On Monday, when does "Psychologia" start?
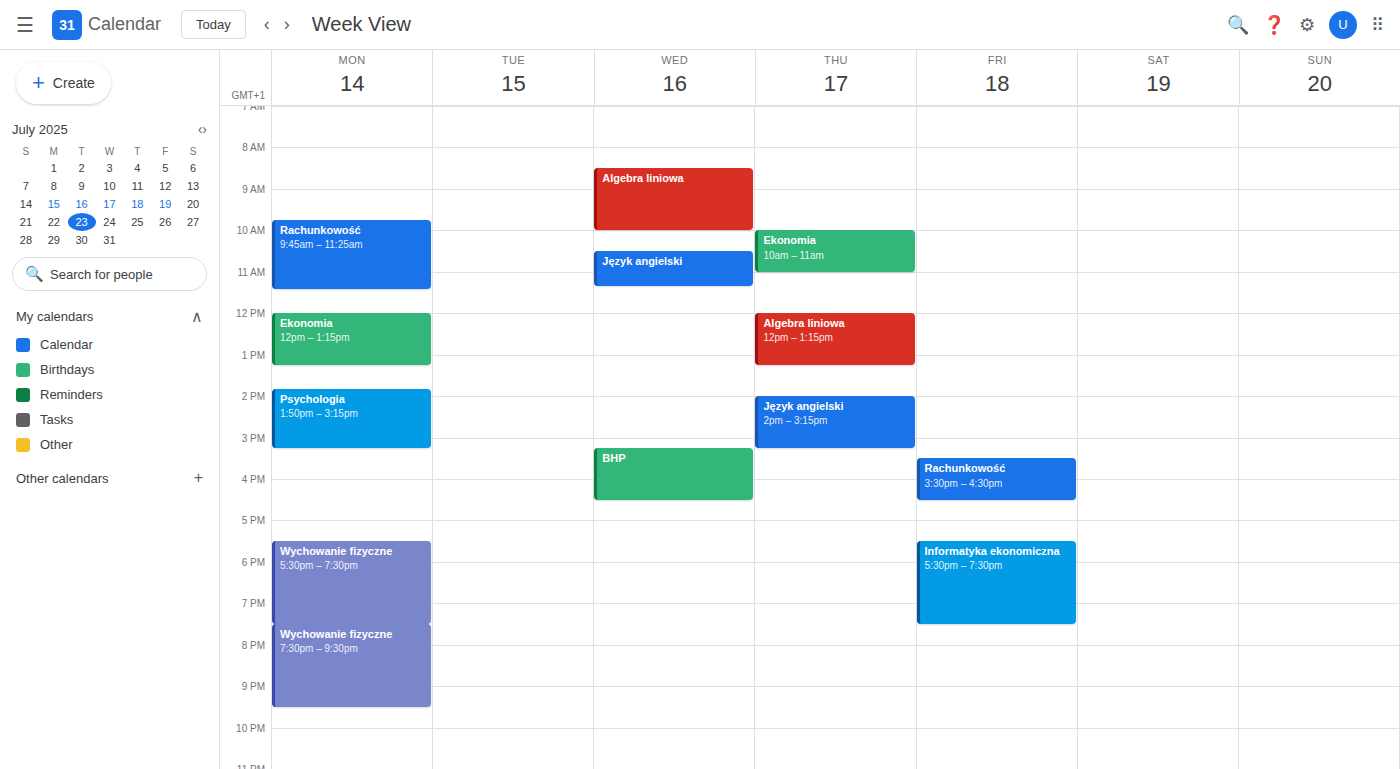
1:50 PM